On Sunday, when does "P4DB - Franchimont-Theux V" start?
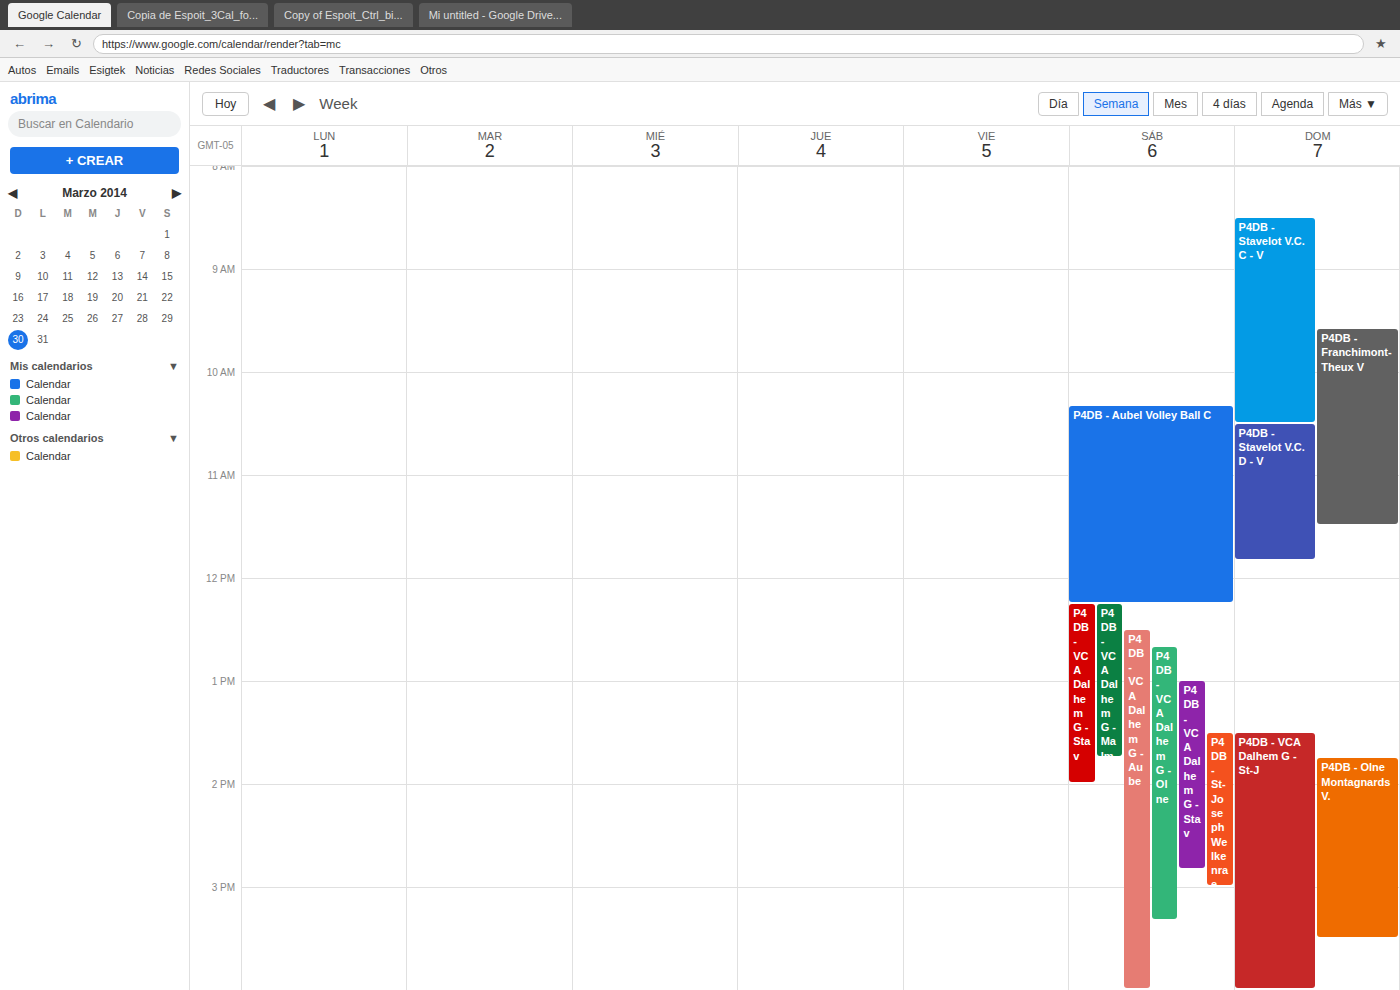
9:35 AM